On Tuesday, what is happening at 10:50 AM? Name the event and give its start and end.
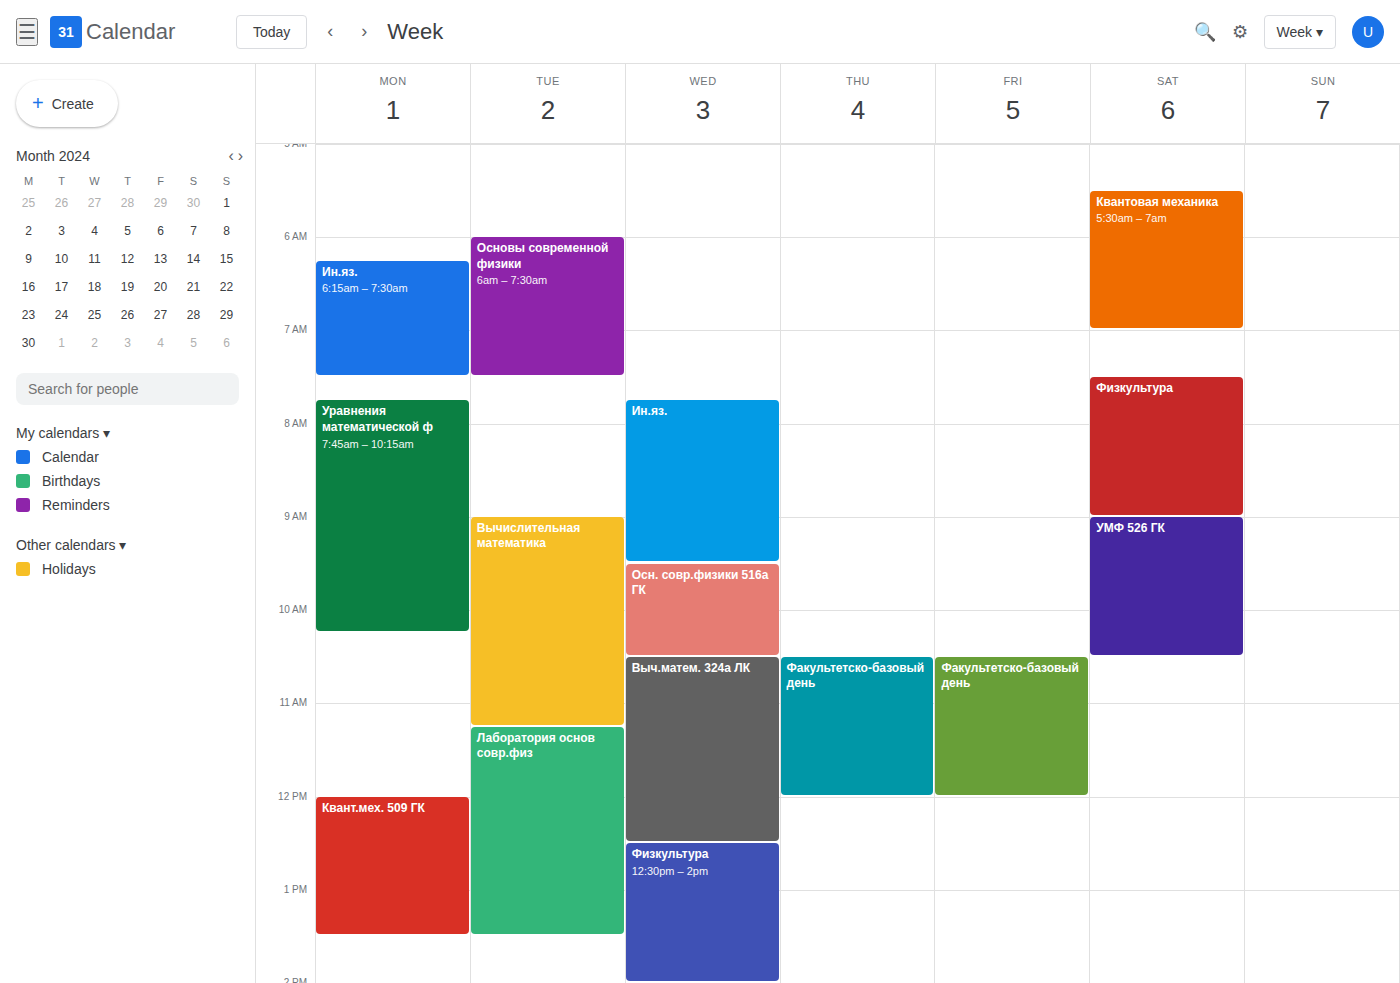
"Вычислительная математика", 9:00 AM to 11:15 AM